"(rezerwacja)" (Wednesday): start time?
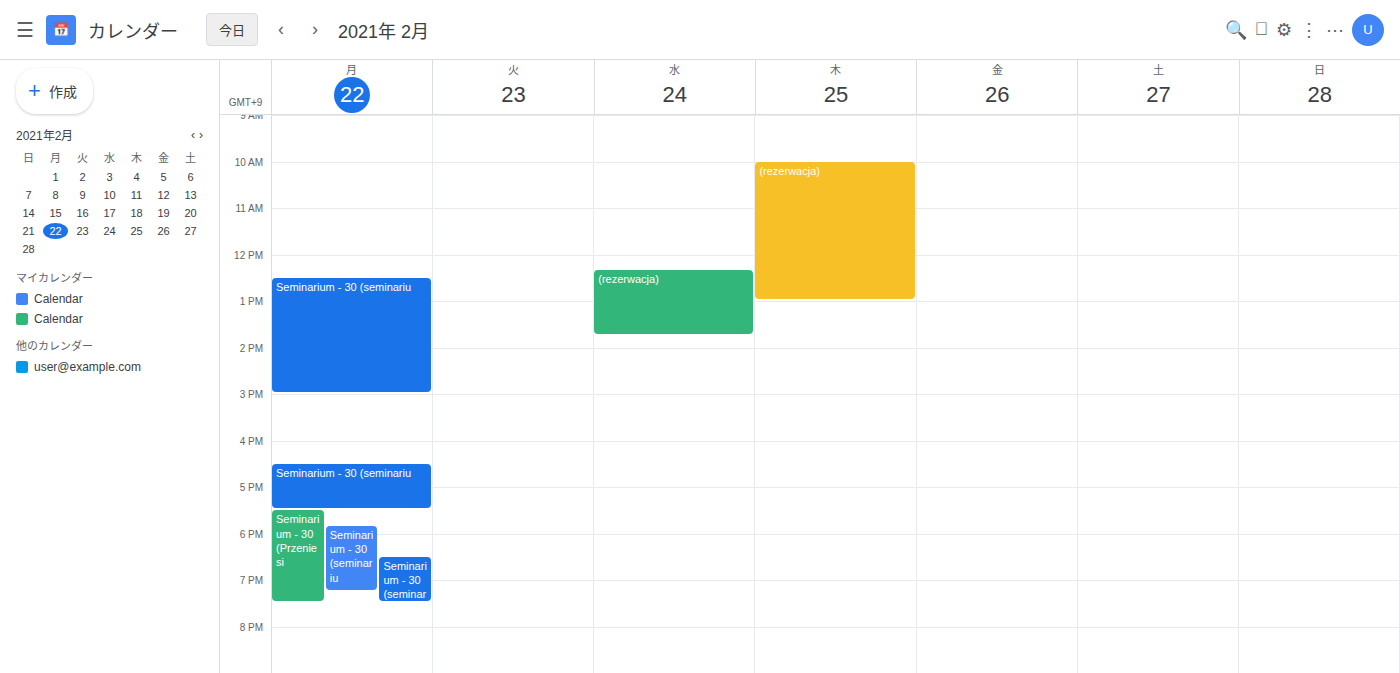
12:20 PM